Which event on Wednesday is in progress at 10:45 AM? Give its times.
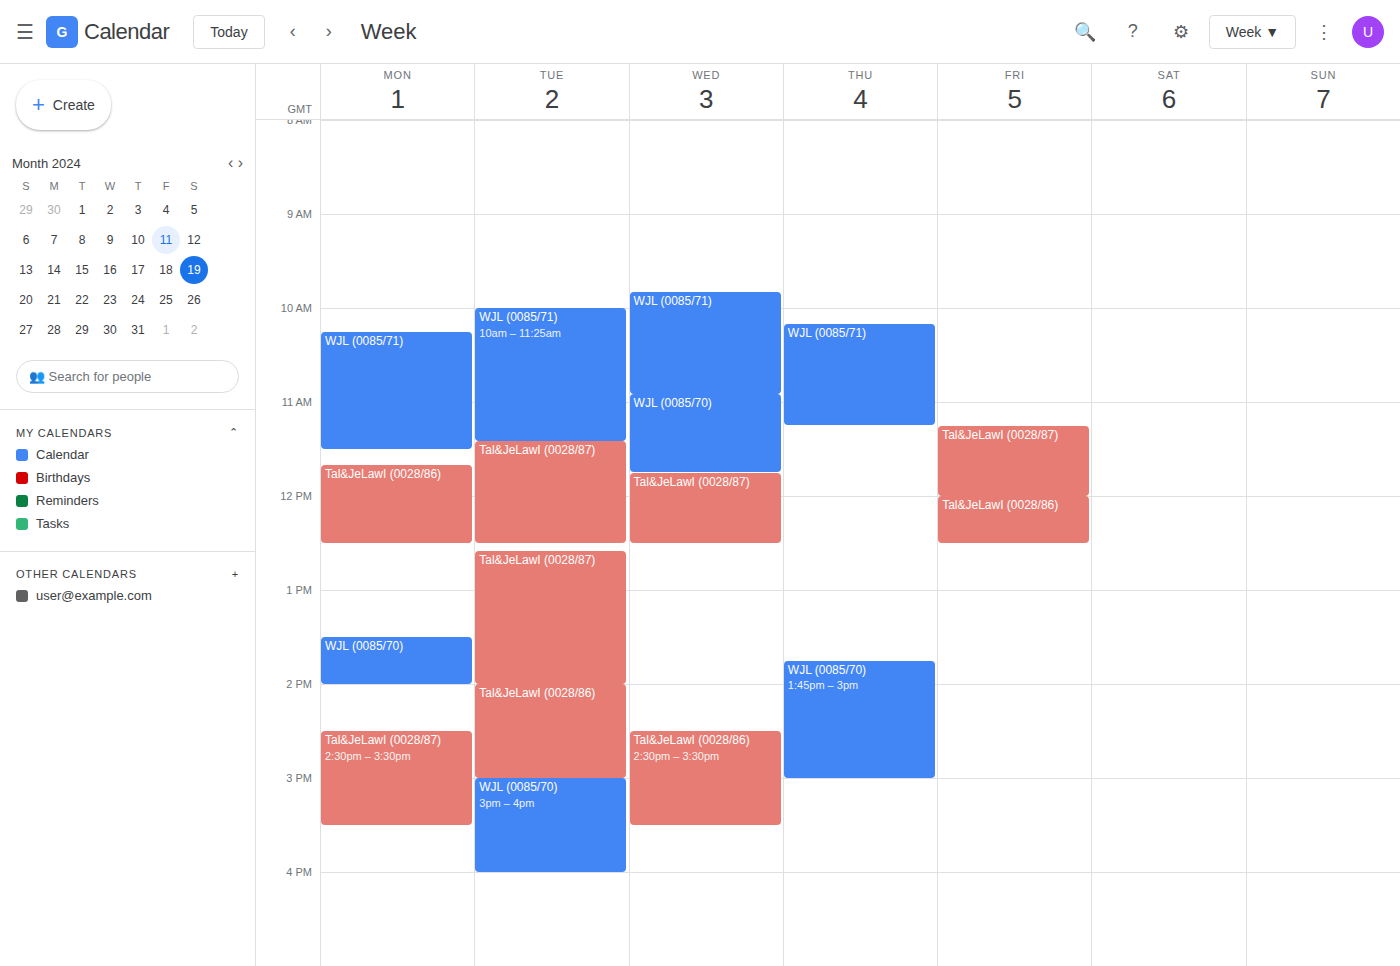
"WJL (0085/71)", 9:50 AM to 10:55 AM